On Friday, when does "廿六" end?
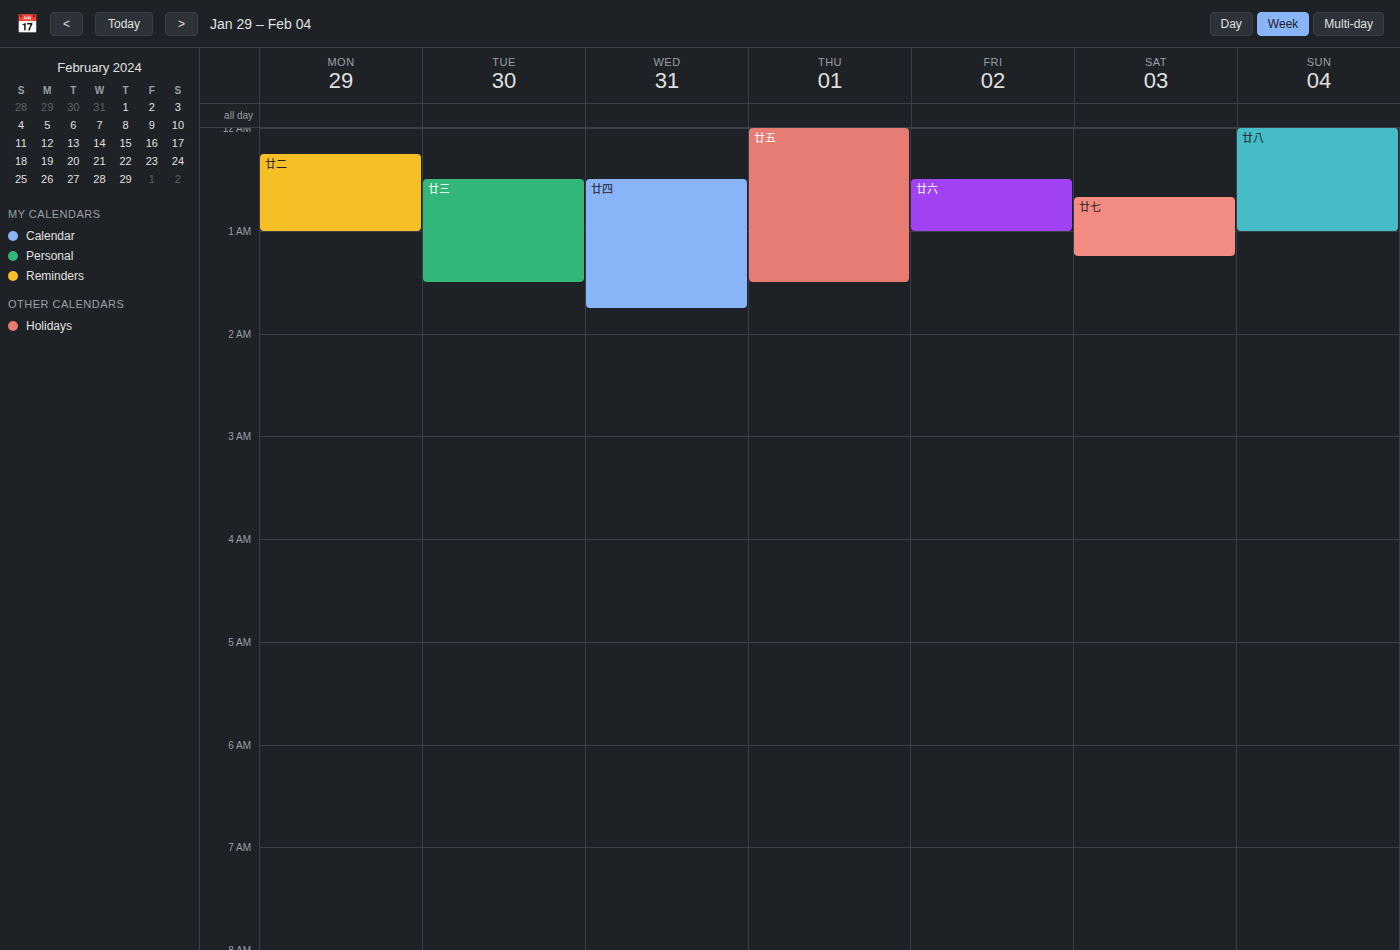
1:00 AM